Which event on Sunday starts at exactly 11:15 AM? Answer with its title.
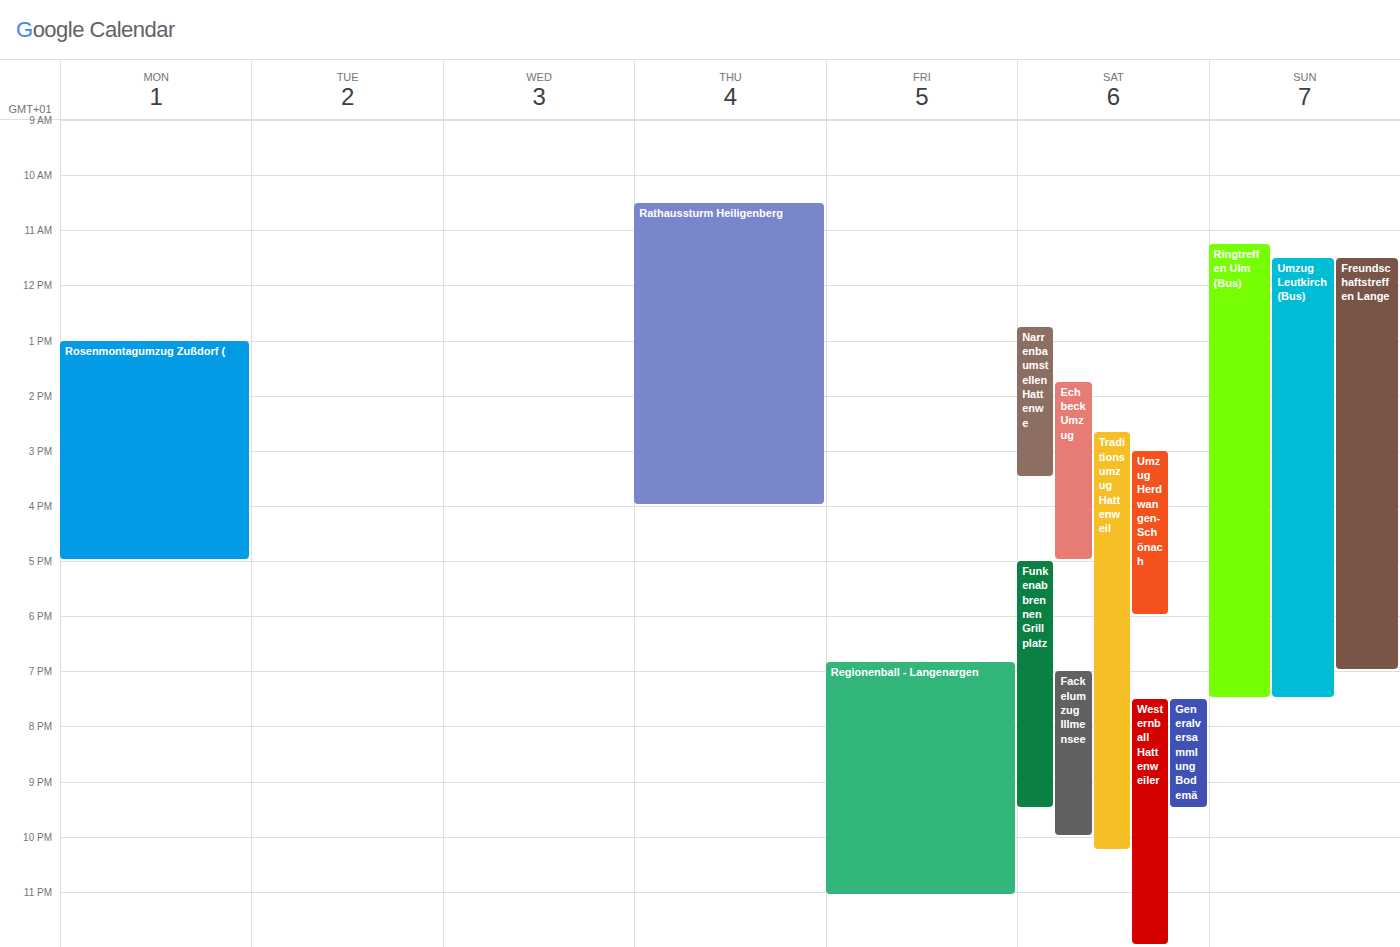
"Ringtreffen Ulm (Bus)"